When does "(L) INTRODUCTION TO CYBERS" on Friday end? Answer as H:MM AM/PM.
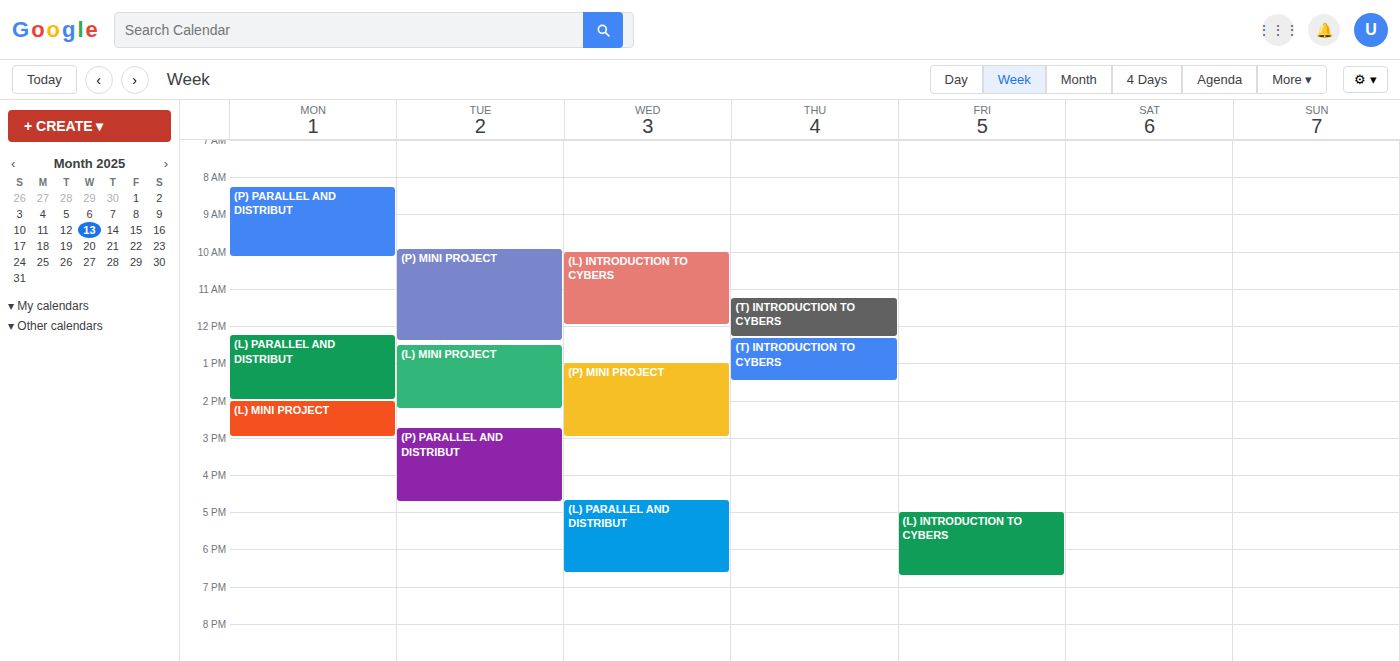
6:45 PM